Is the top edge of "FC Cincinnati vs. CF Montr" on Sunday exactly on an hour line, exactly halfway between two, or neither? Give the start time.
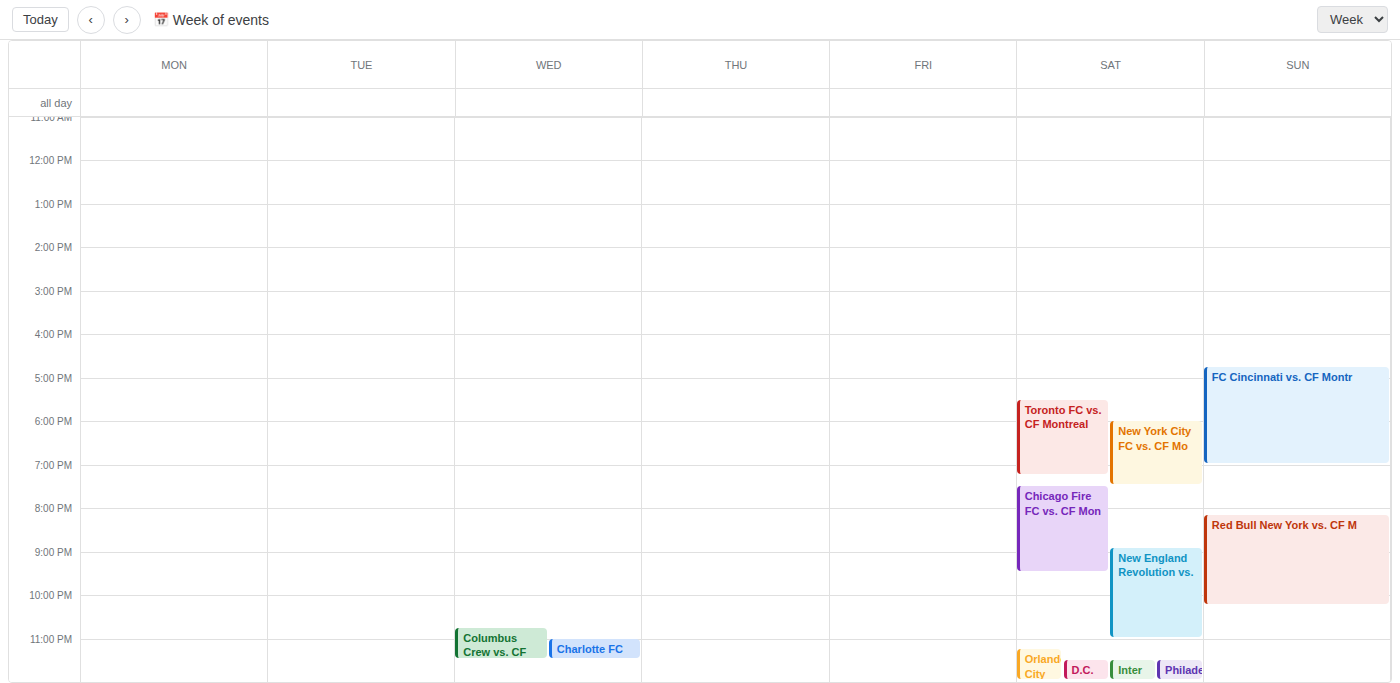
4:45 PM -- neither: three quarters of the way from the 4 PM line to the 5 PM line.